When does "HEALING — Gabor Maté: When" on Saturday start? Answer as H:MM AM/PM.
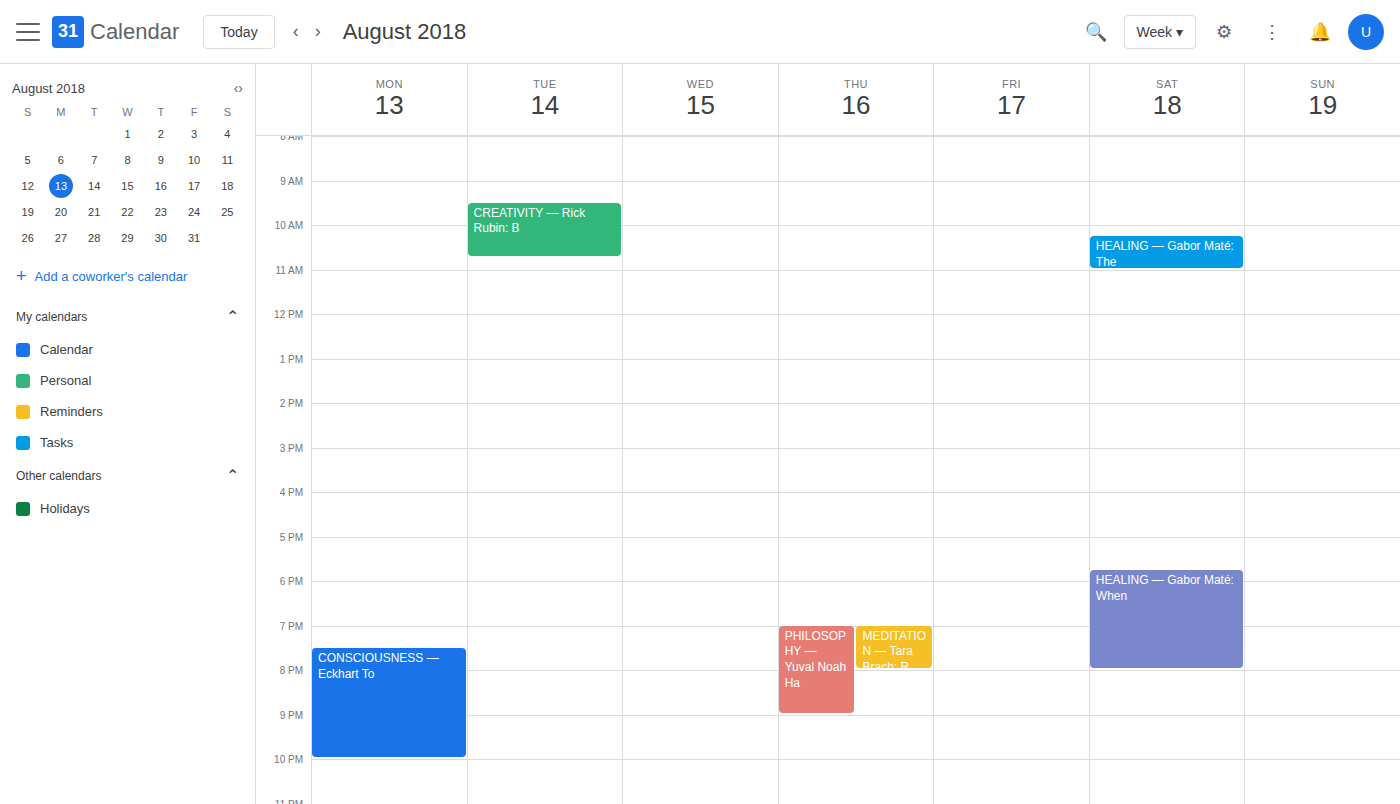
5:45 PM